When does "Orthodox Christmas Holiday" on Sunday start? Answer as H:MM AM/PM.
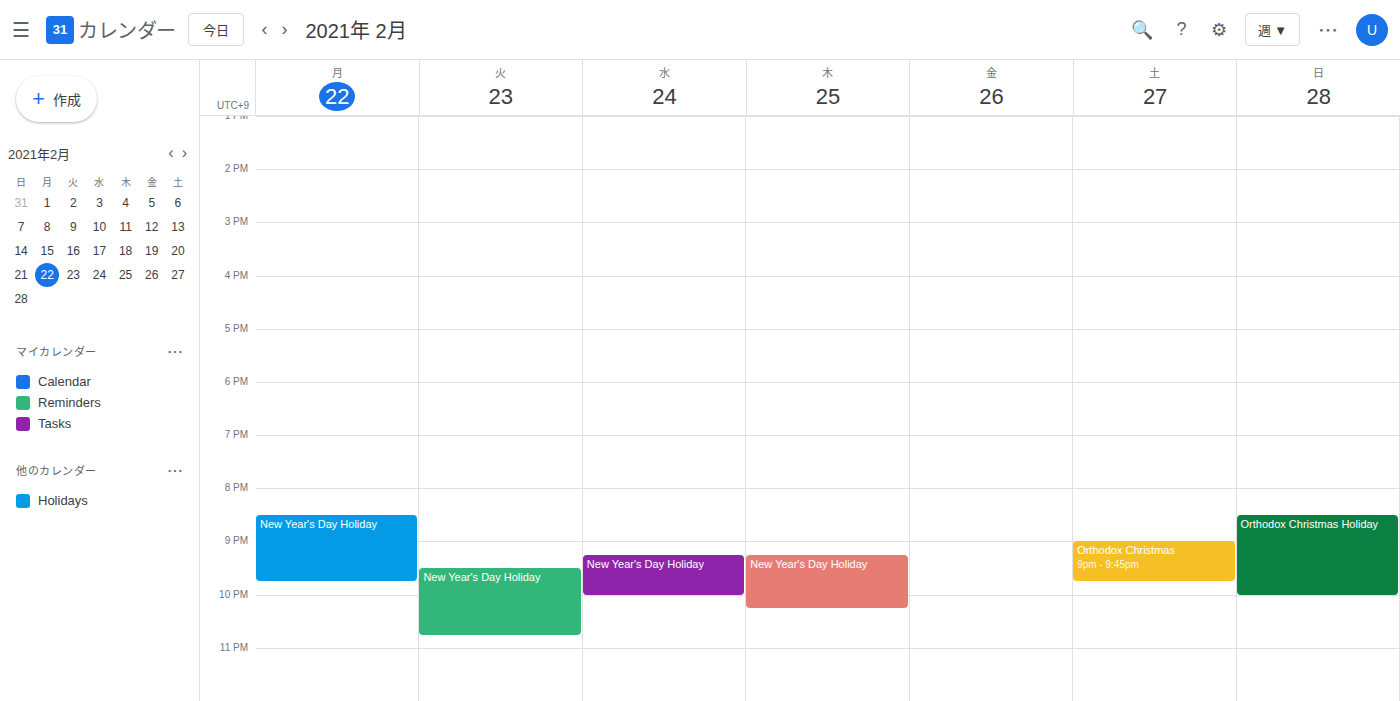
8:30 PM